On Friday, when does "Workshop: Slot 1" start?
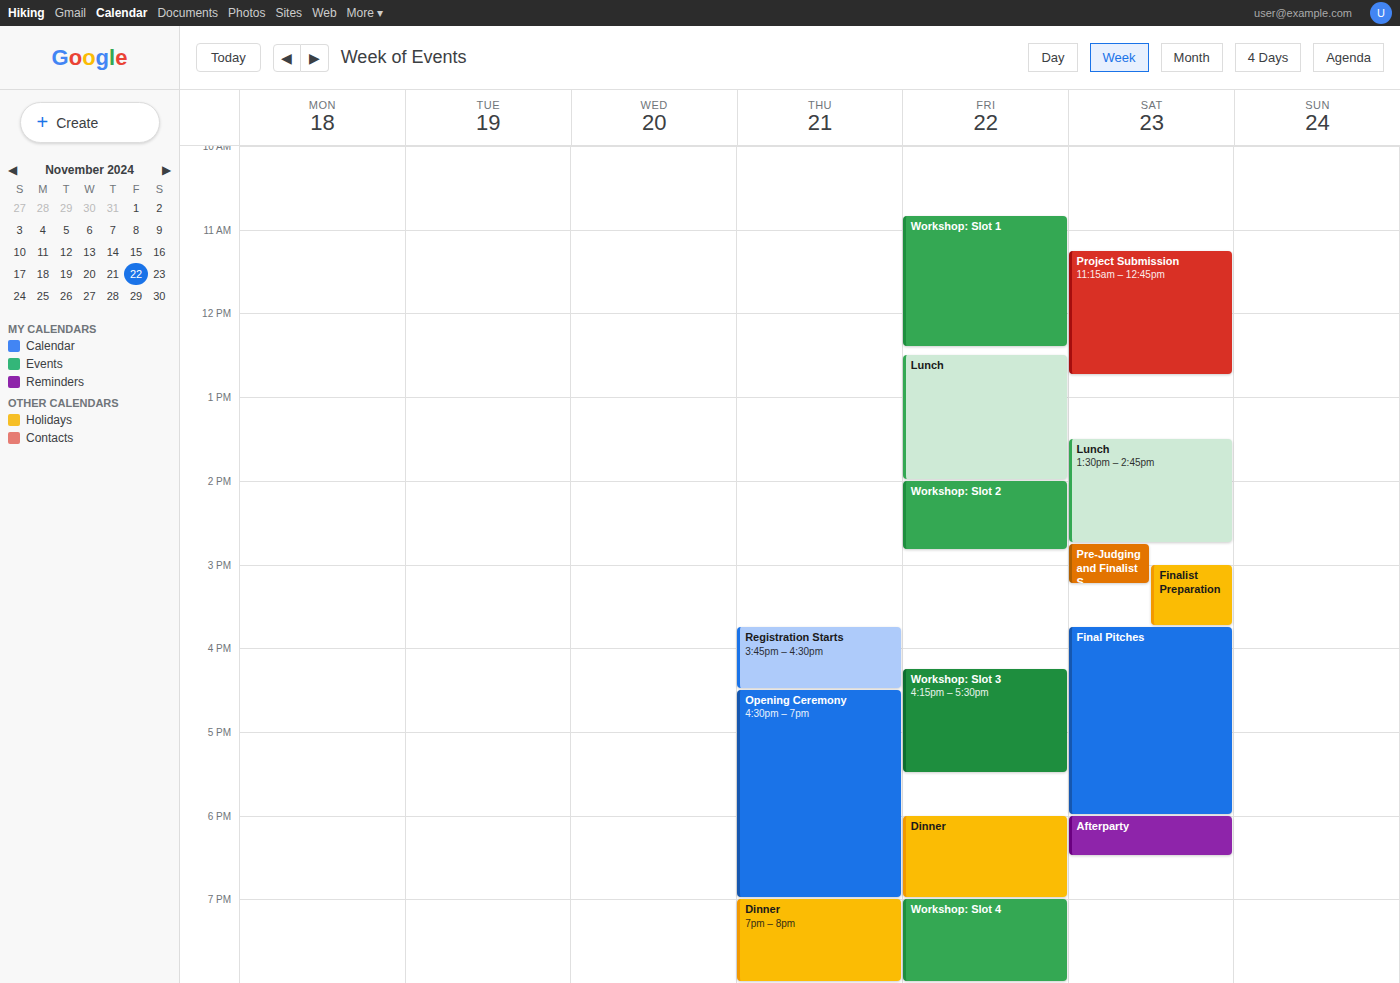
10:50 AM